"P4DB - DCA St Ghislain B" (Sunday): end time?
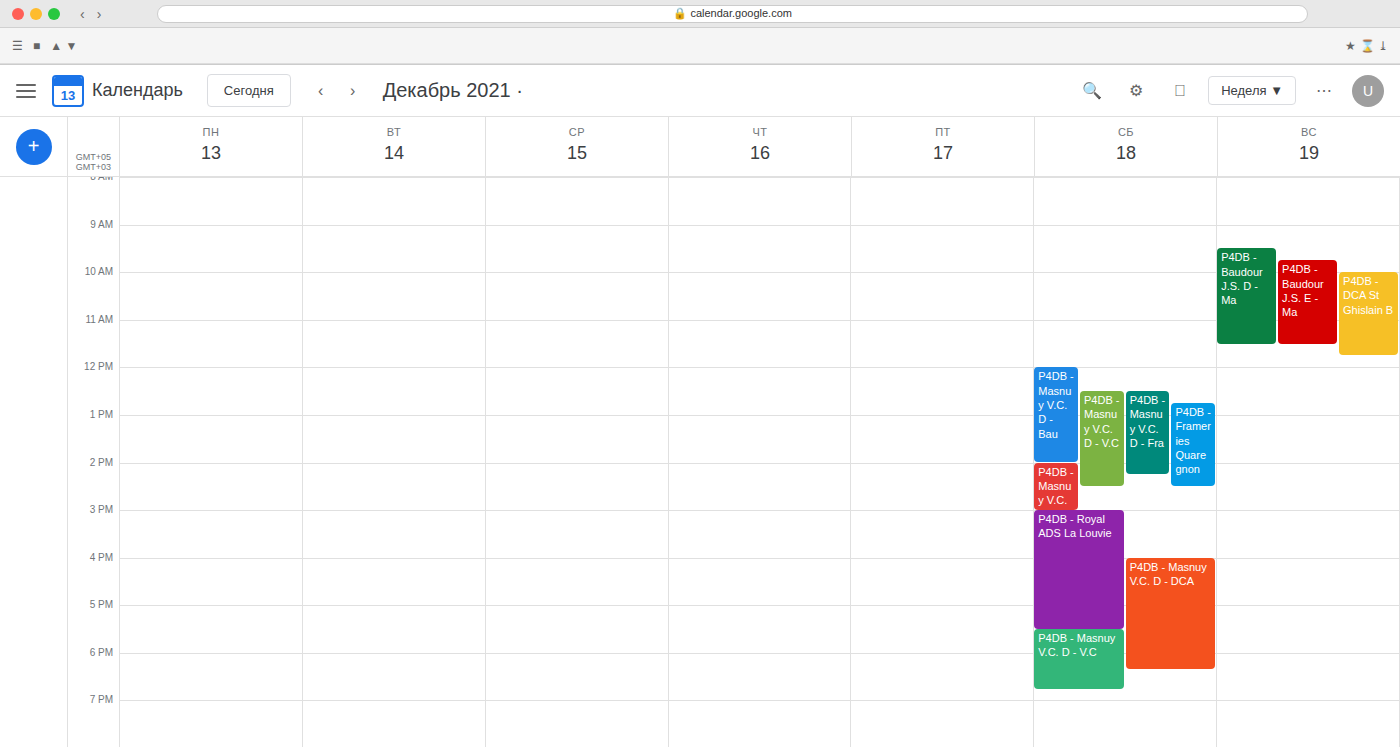
11:45 AM